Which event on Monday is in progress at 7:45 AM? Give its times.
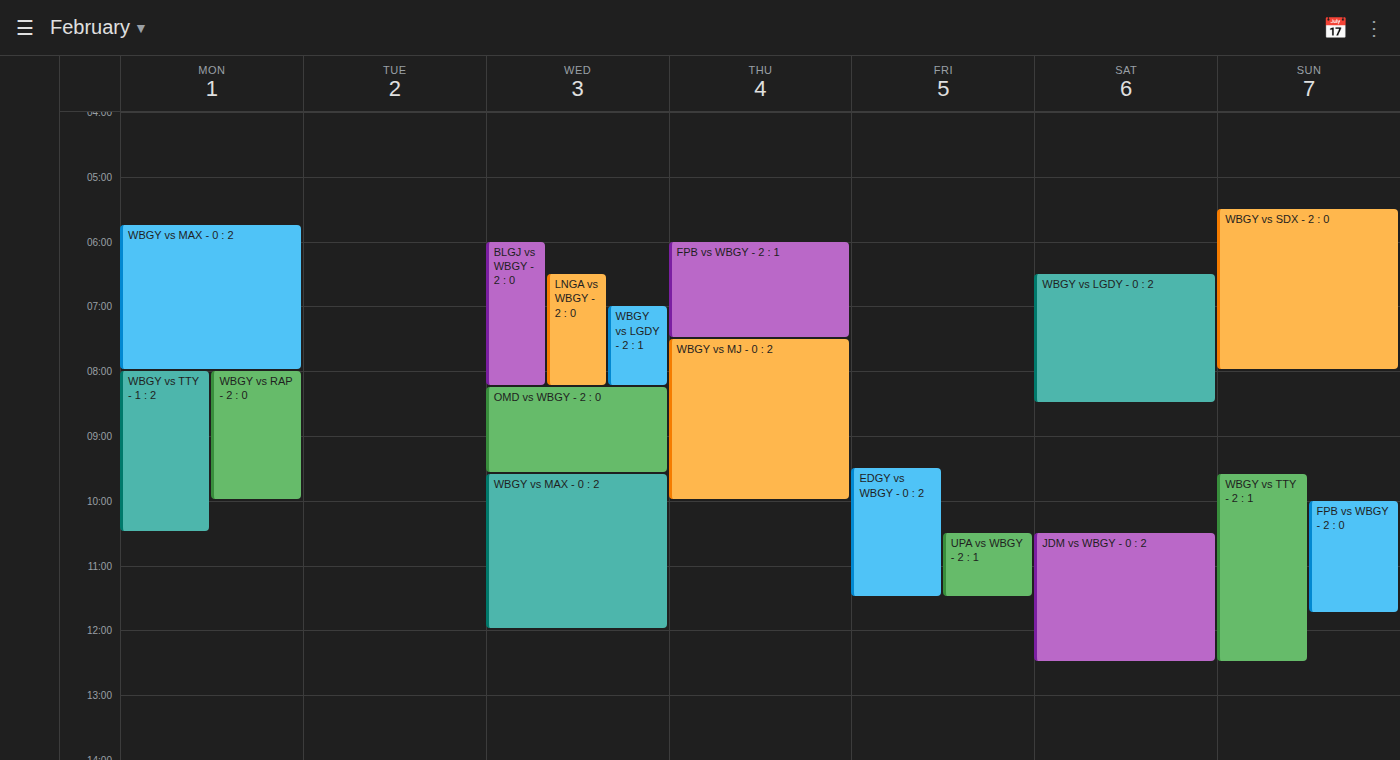
"WBGY vs MAX - 0 : 2", 5:45 AM to 8:00 AM